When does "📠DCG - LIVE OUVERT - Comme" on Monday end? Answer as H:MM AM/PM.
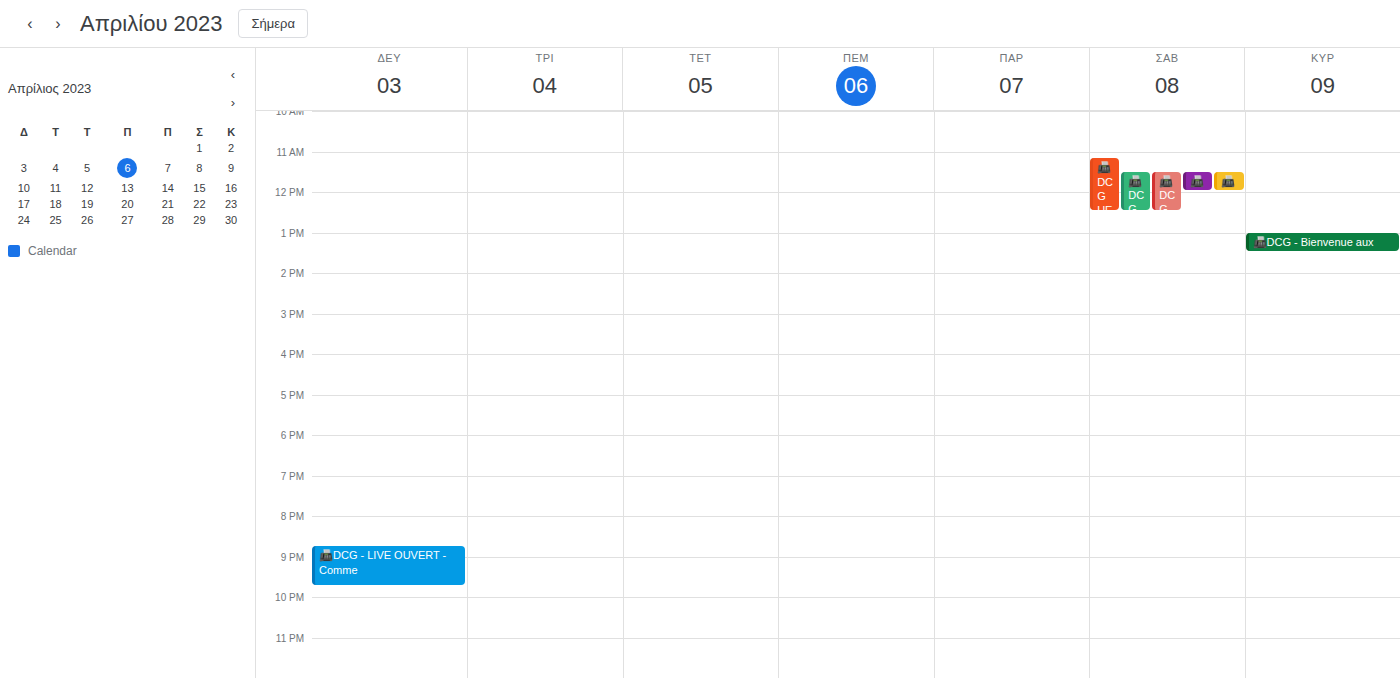
9:45 PM